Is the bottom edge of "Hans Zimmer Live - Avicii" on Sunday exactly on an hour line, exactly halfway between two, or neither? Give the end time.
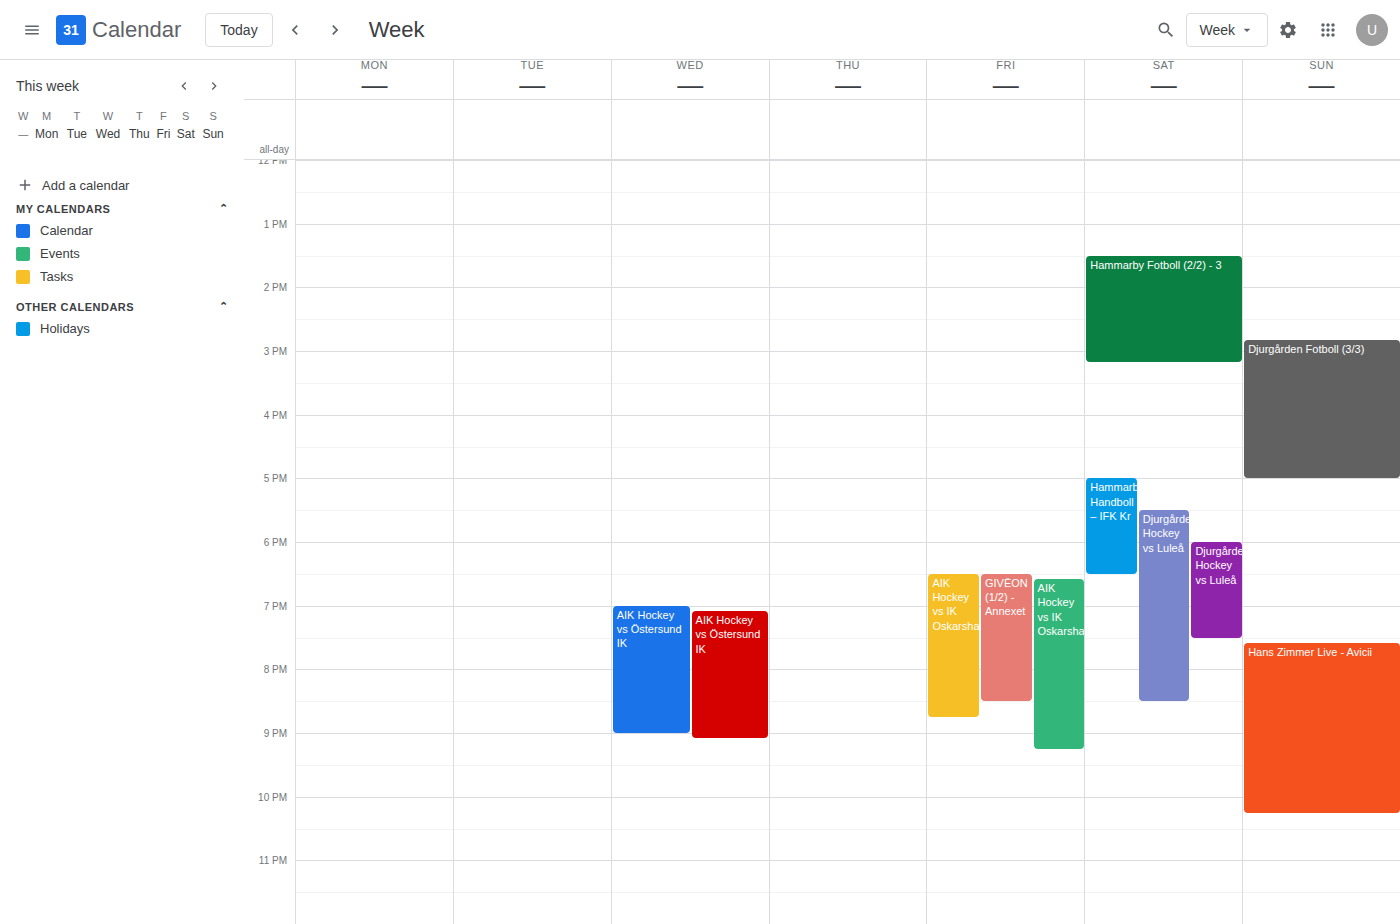
22:15 -- neither: a quarter of the way from the 22:00 line to the 23:00 line.